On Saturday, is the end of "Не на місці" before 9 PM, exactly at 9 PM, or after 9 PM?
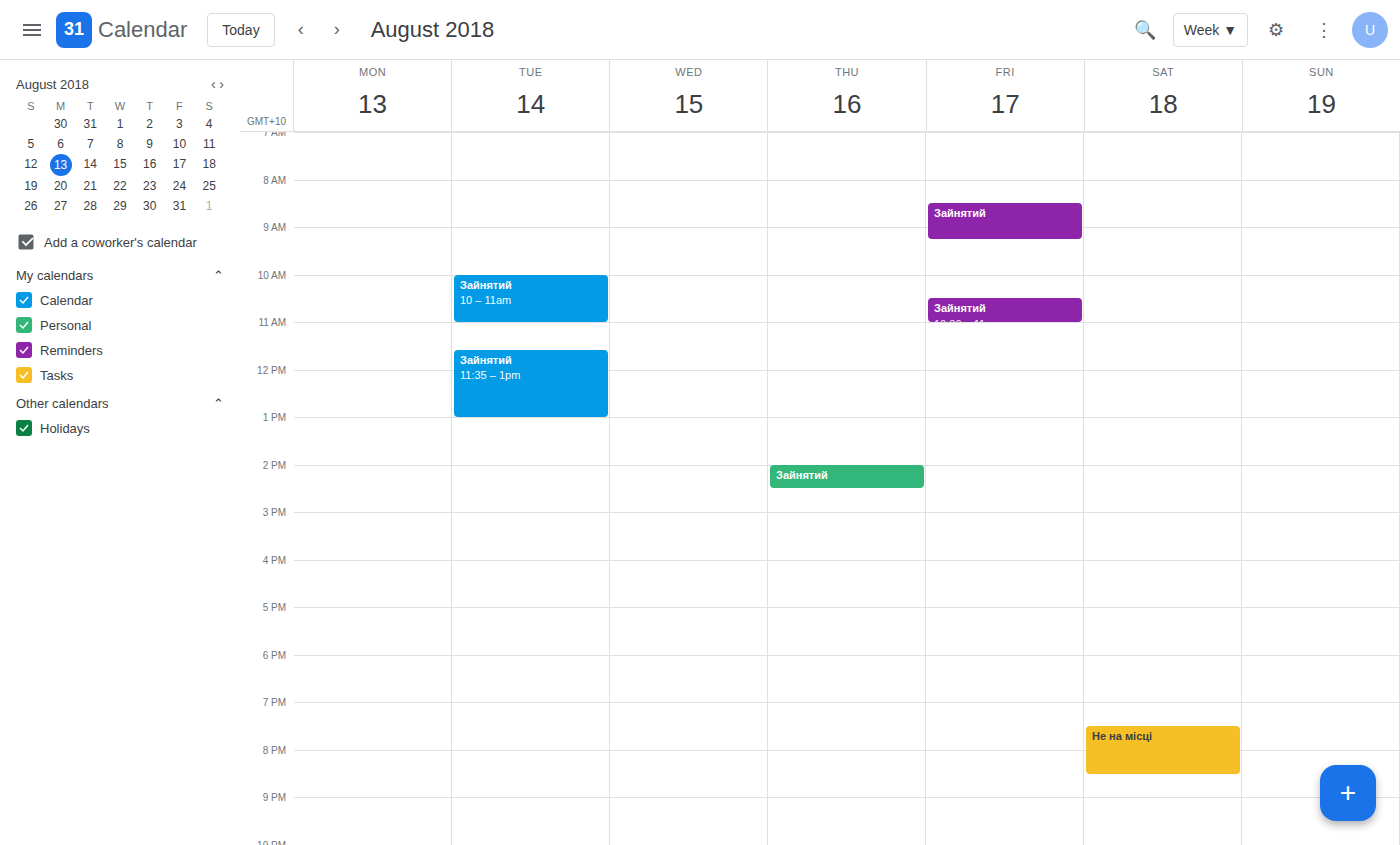
8:30 PM -- before 9 PM, 30 minutes above the 9 PM line.